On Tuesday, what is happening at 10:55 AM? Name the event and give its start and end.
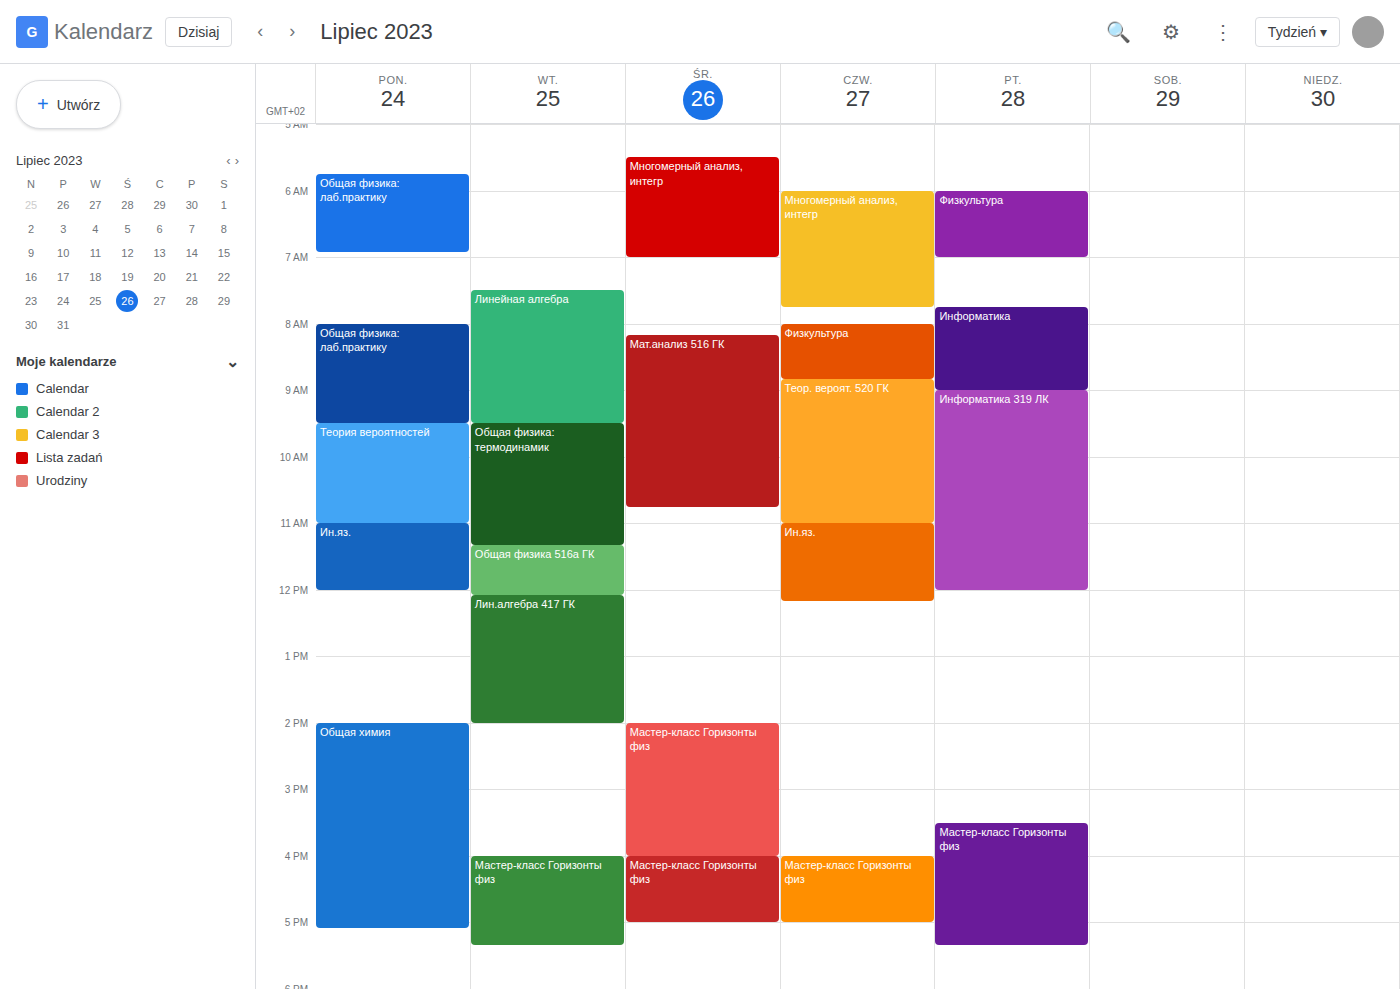
"Общая физика: термодинамик", 9:30 AM to 11:20 AM